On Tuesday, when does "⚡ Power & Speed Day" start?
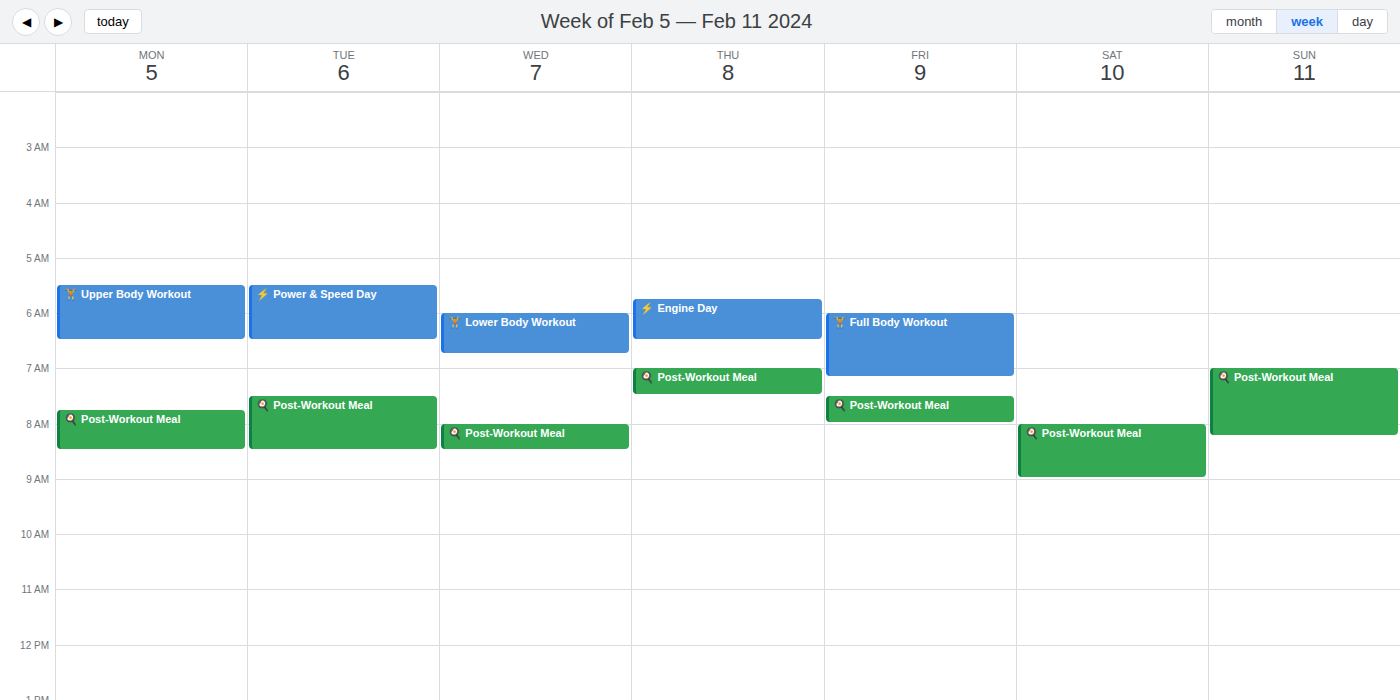
5:30 AM